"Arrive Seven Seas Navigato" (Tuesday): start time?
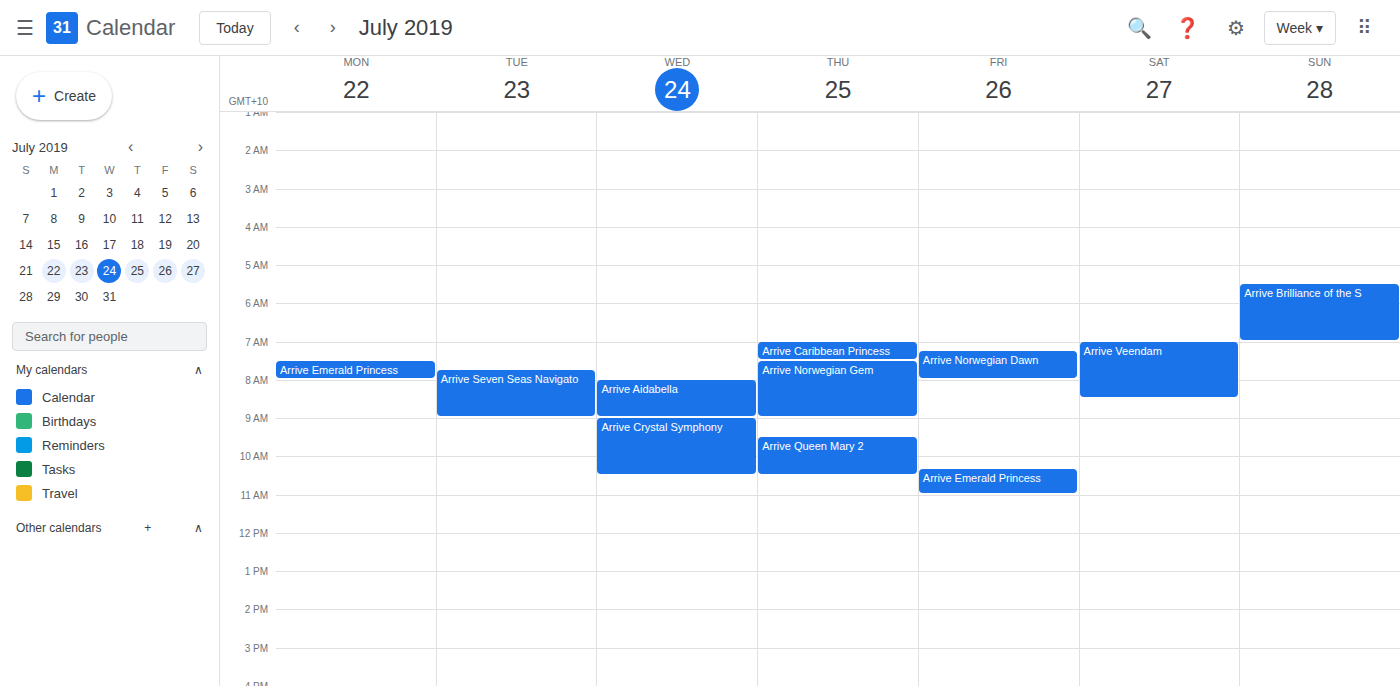
07:45